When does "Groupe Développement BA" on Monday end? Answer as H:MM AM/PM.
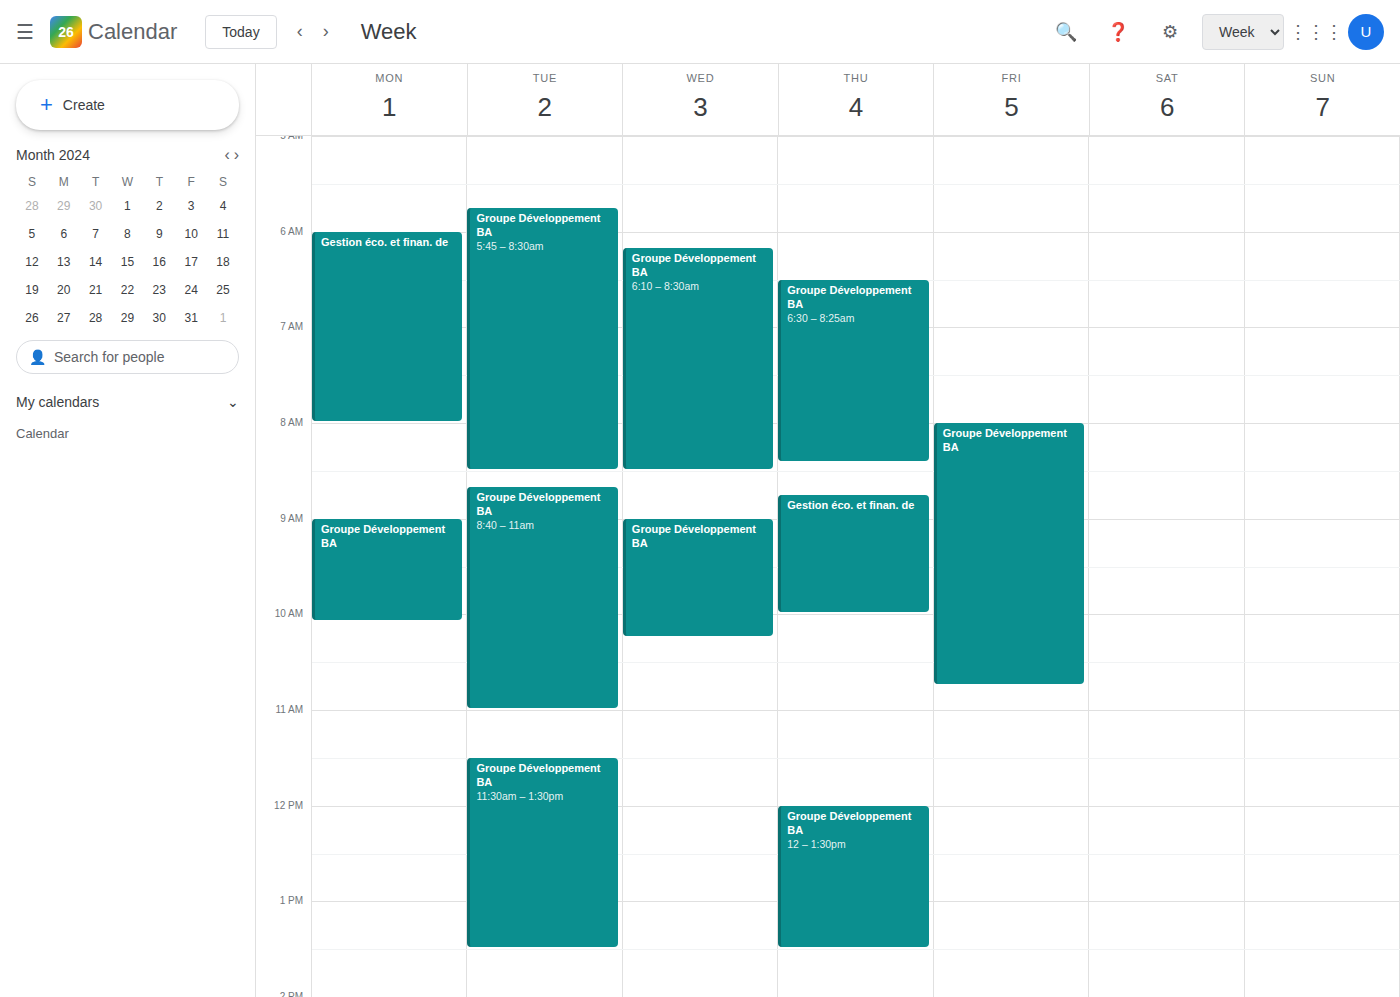
10:05 AM